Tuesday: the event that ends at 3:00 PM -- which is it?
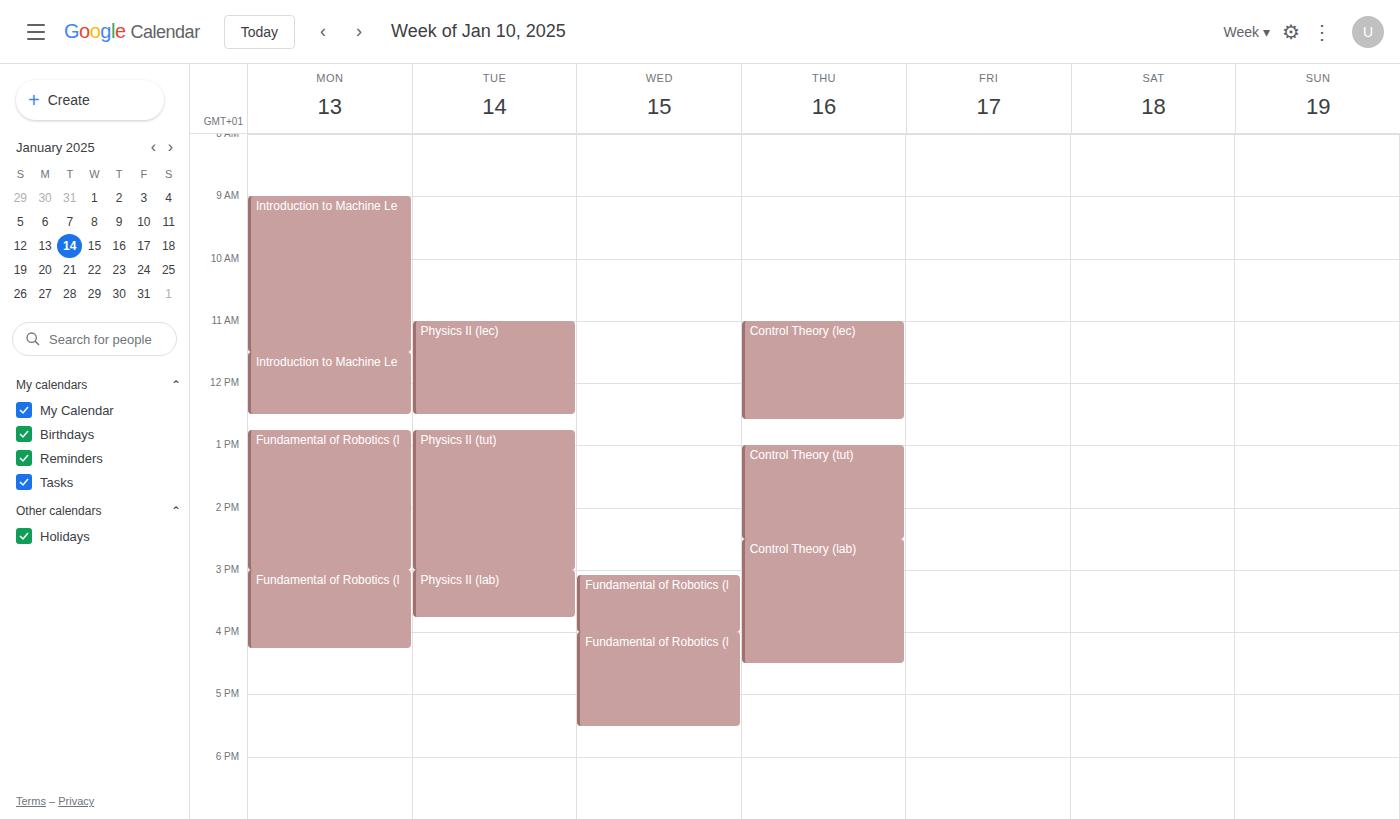
"Physics II (tut)"